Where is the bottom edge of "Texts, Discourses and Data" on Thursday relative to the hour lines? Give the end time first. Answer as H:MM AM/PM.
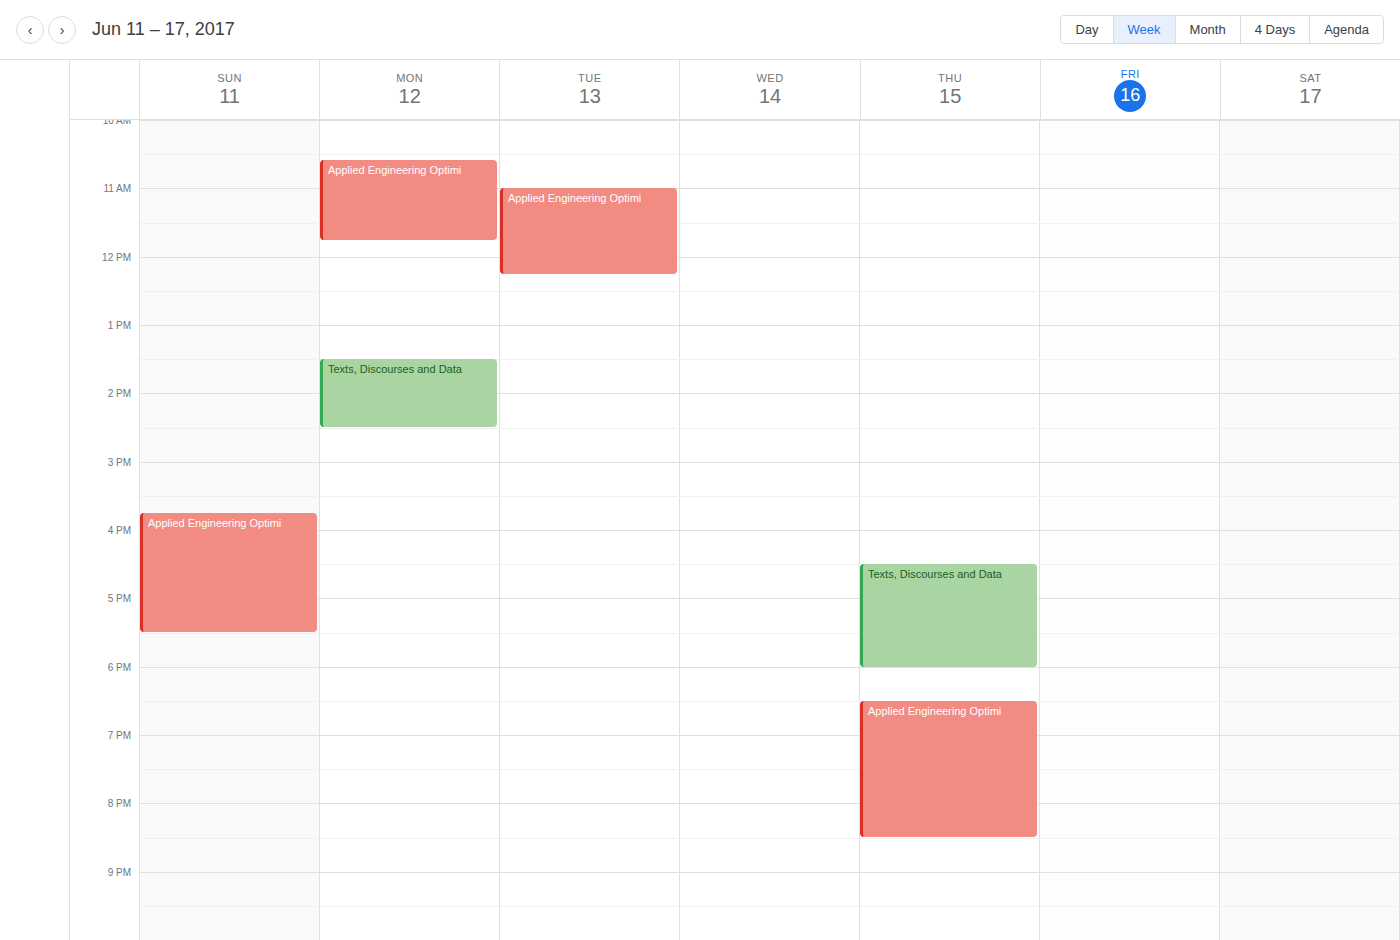
6:00 PM -- exactly on the 6 PM line.